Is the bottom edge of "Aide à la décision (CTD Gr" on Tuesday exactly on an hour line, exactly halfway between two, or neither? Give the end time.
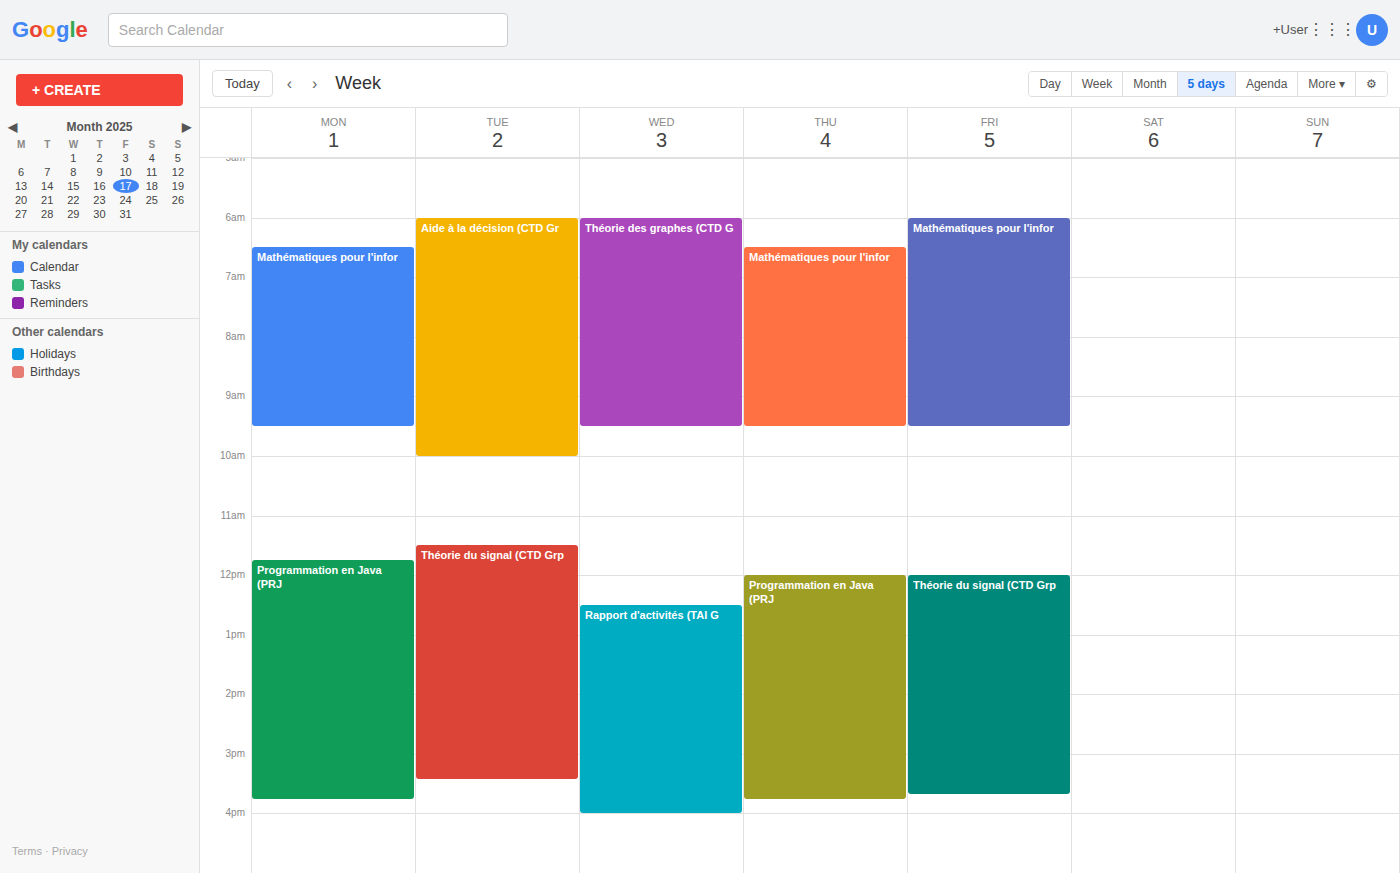
10:00 AM -- exactly on the 10 AM line.